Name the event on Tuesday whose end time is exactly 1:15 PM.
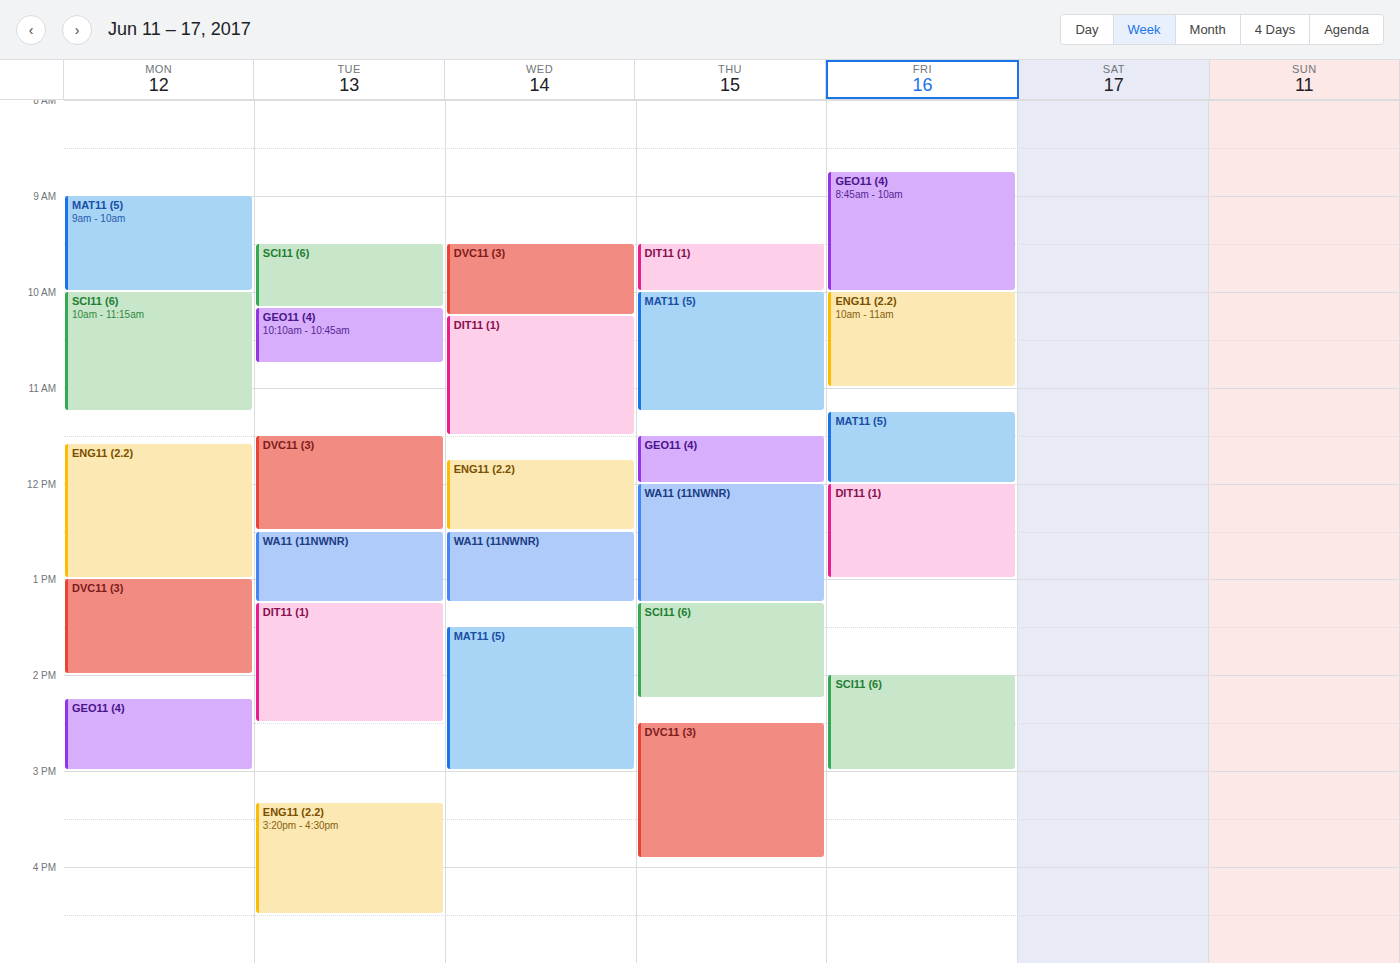
"WA11 (11NWNR)"